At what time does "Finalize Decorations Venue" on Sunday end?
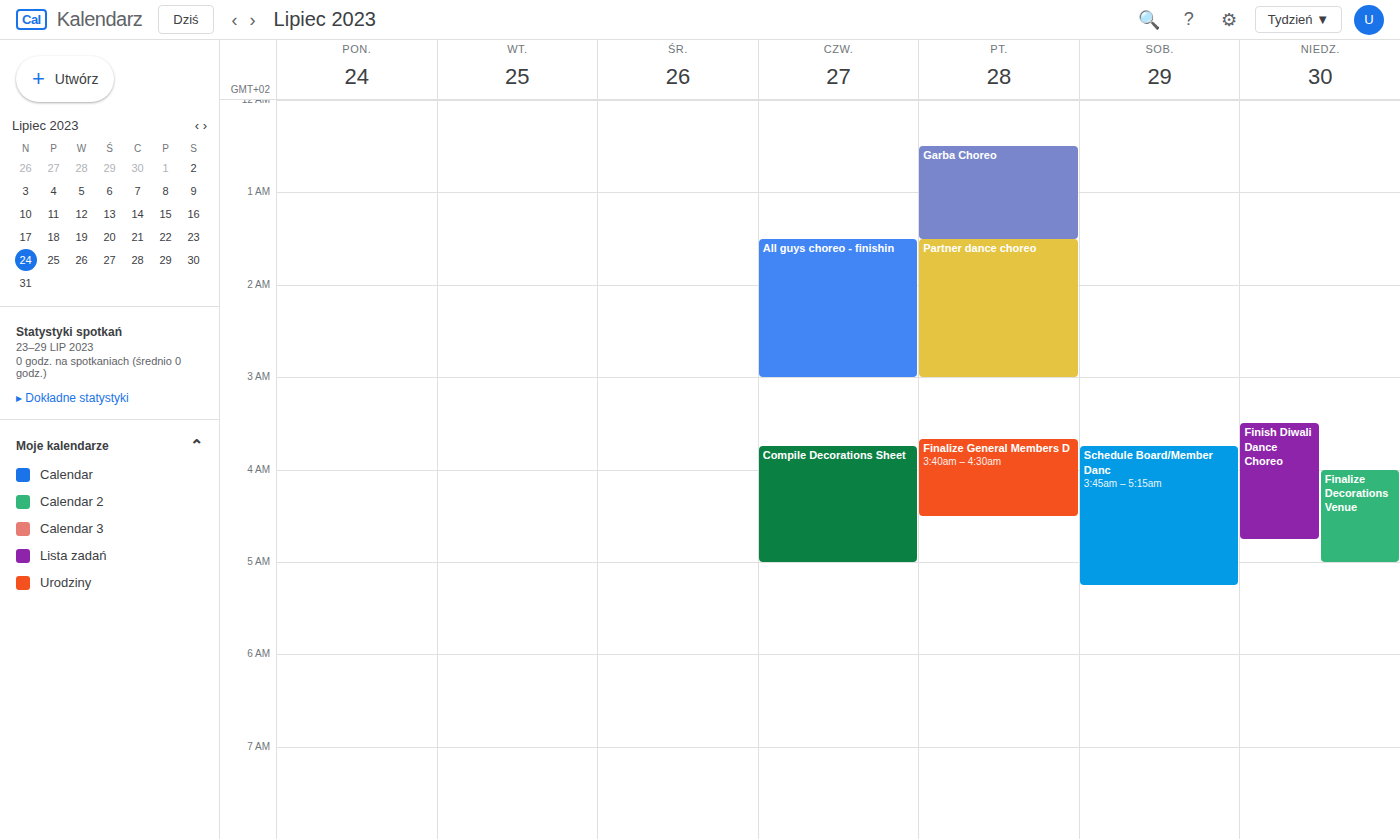
5:00 AM